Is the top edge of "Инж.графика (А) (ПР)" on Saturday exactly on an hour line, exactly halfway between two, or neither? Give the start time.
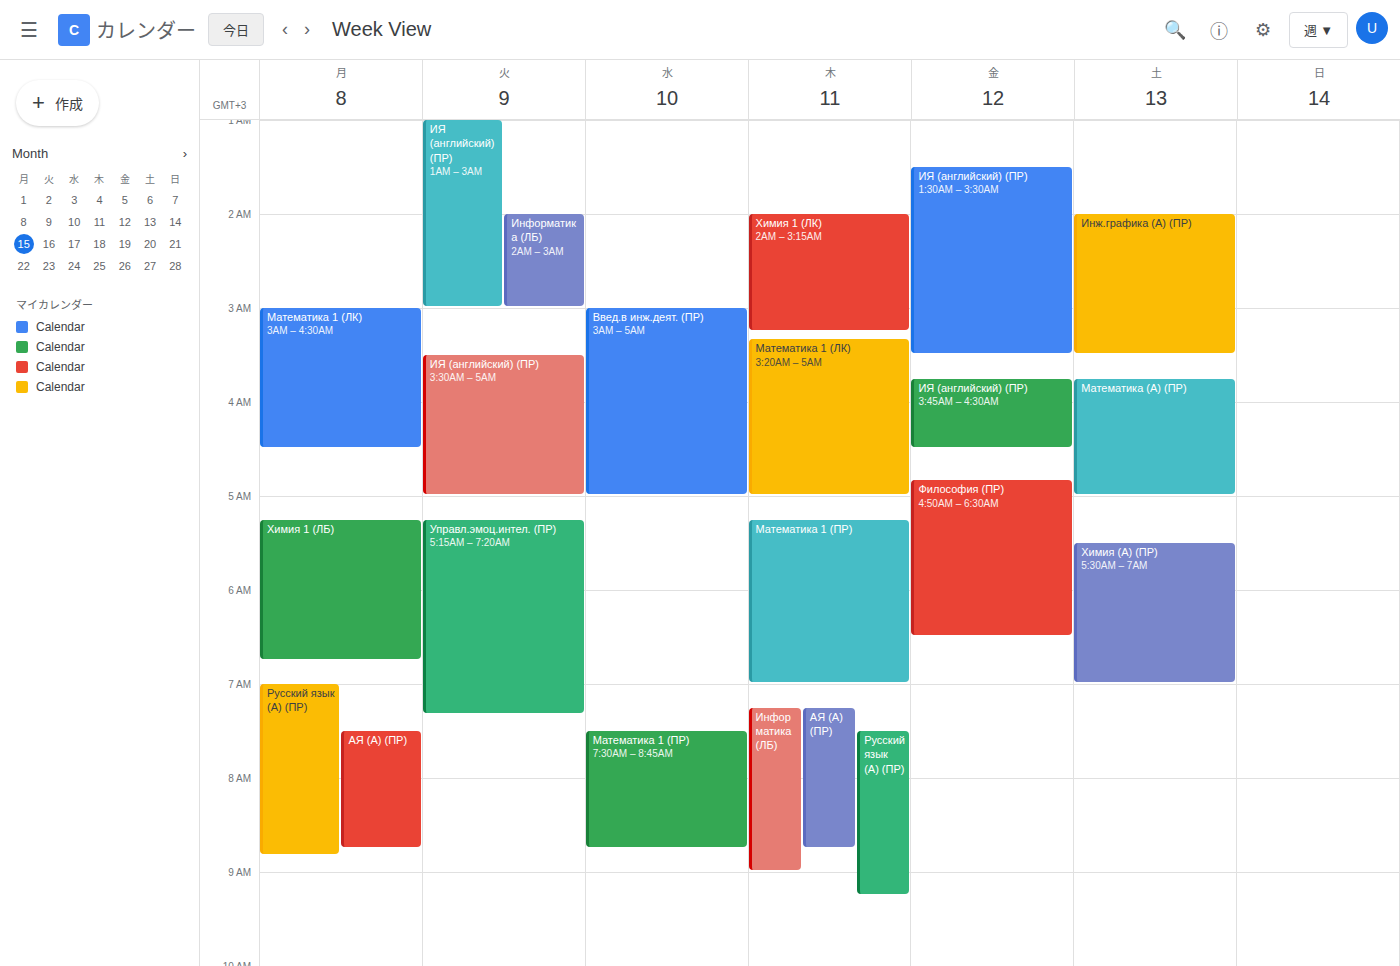
2:00 AM -- exactly on the 2 AM line.